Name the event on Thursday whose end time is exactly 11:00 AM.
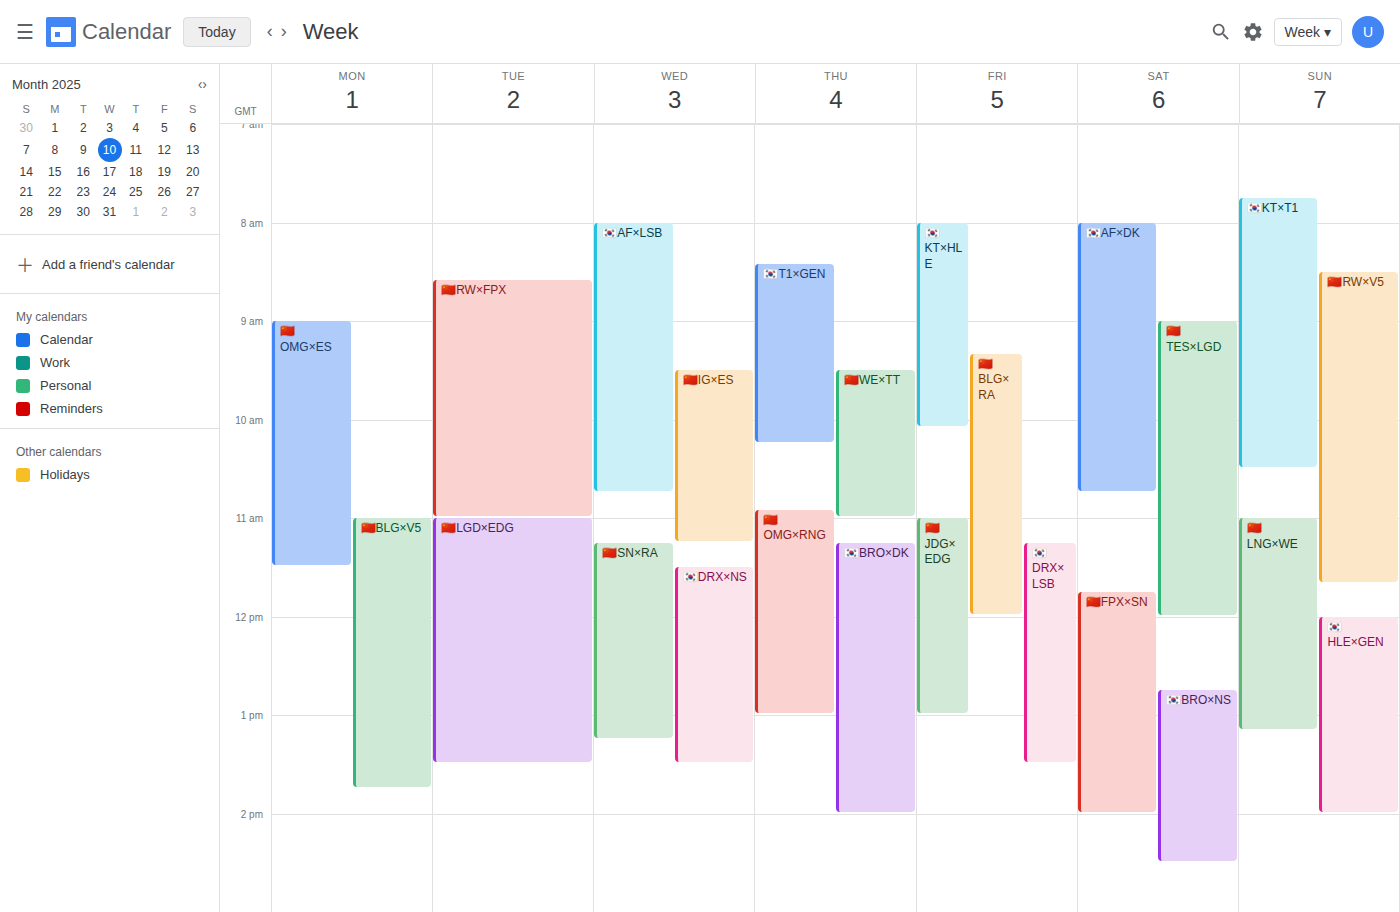
"🇨🇳WE×TT"